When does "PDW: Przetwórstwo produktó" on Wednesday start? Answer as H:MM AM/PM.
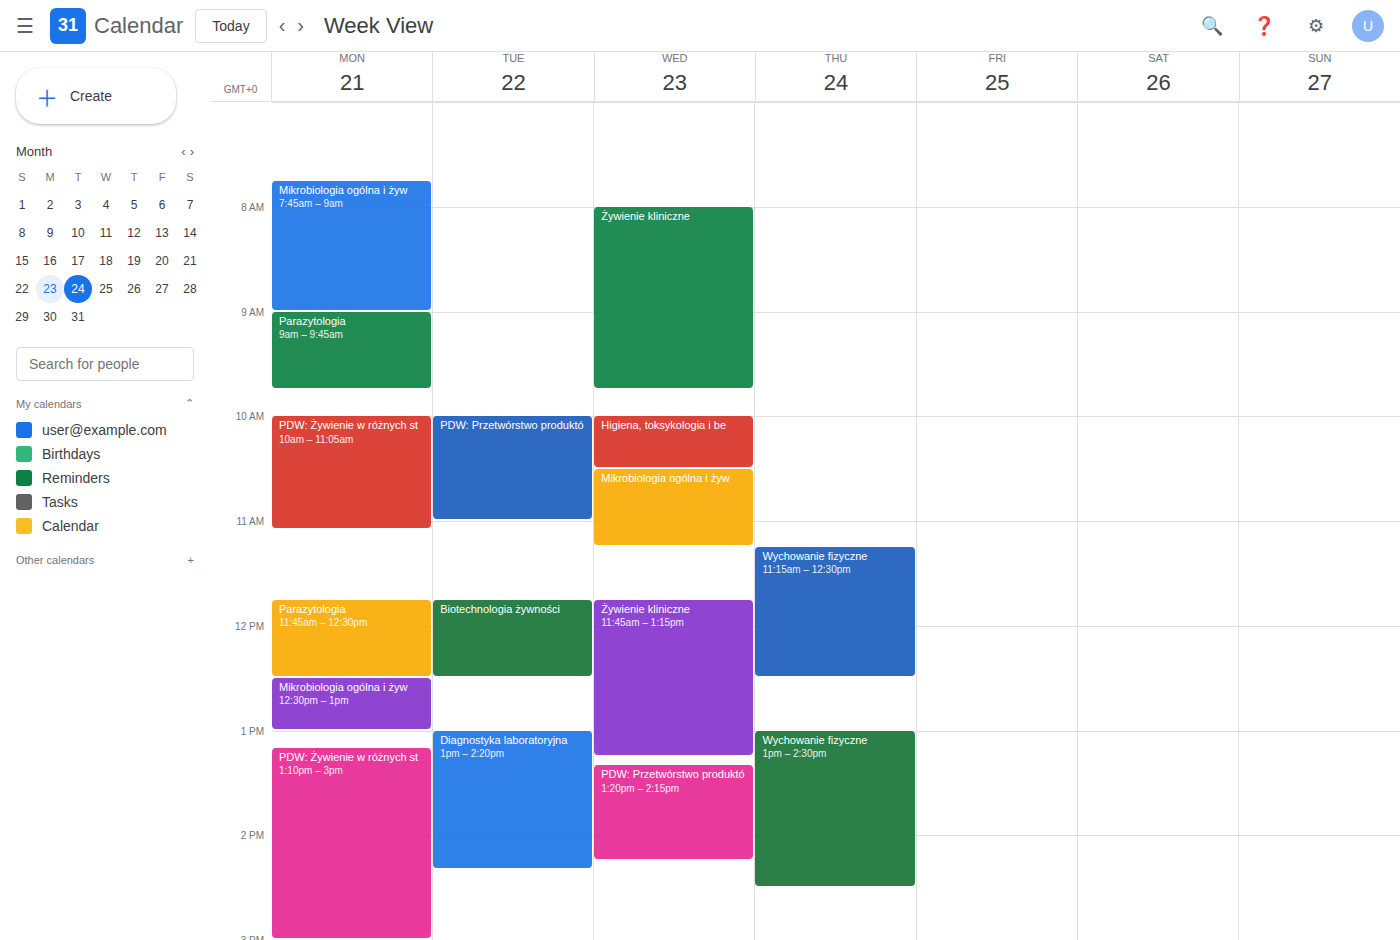
1:20 PM